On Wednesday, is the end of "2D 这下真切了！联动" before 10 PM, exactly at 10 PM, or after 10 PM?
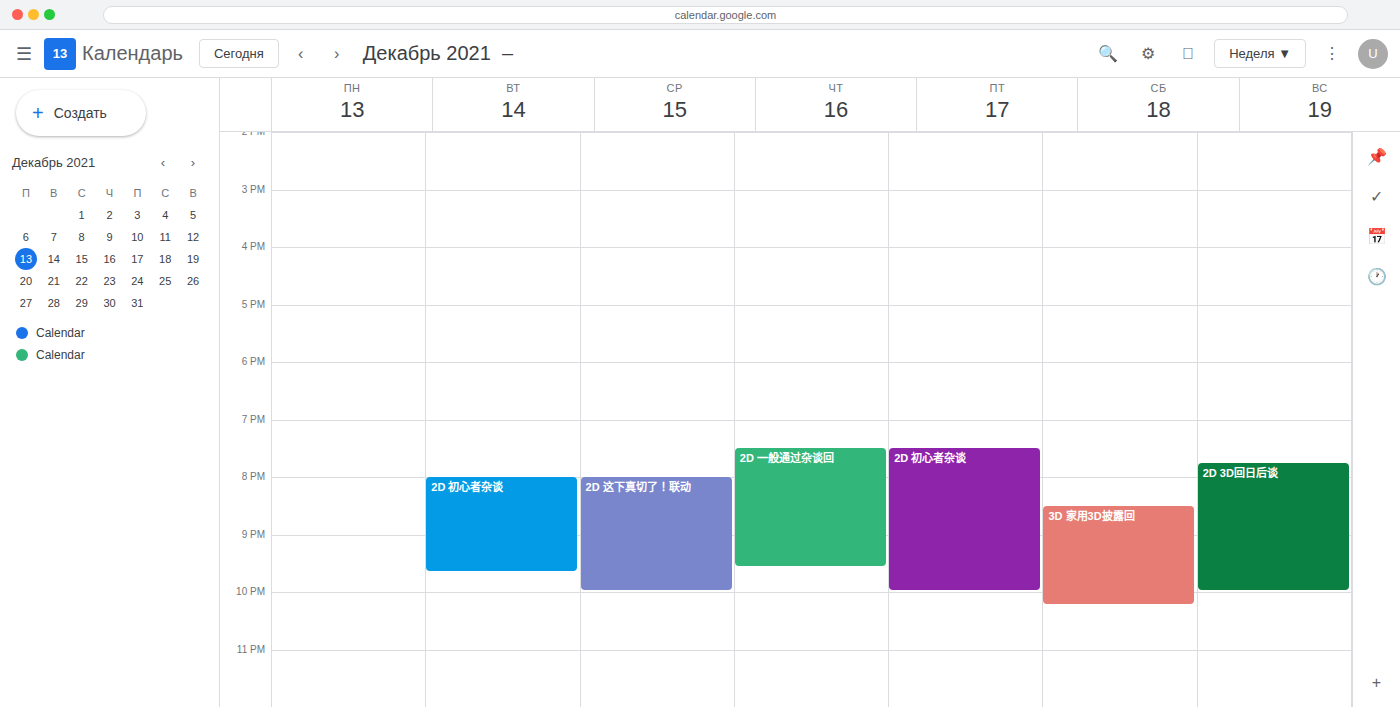
10:00 PM -- exactly at 10 PM, on the 10 PM line.